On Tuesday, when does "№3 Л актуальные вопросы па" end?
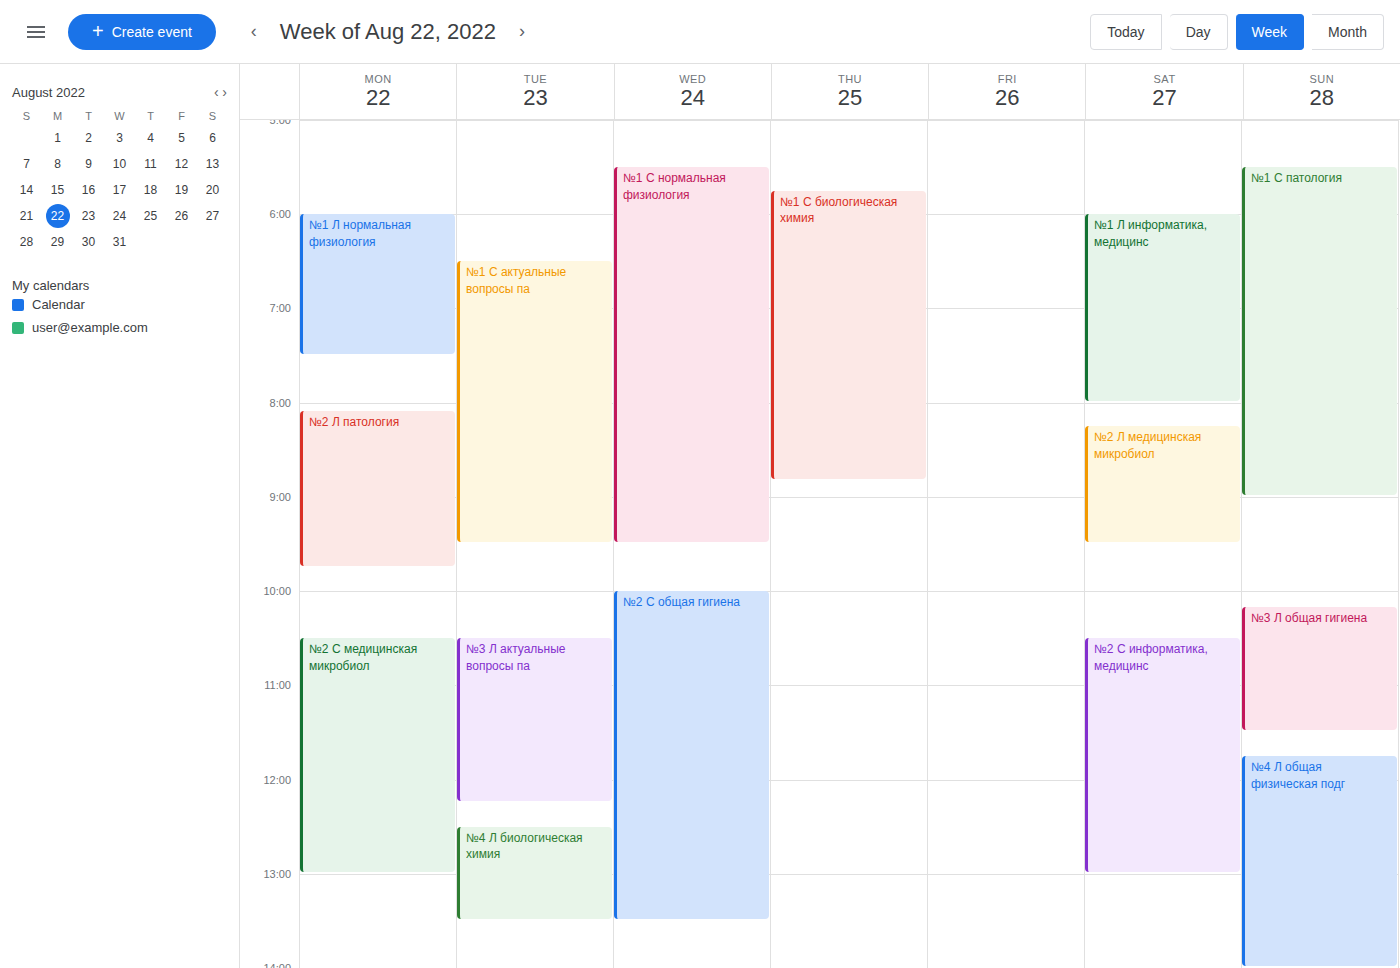
12:15 PM